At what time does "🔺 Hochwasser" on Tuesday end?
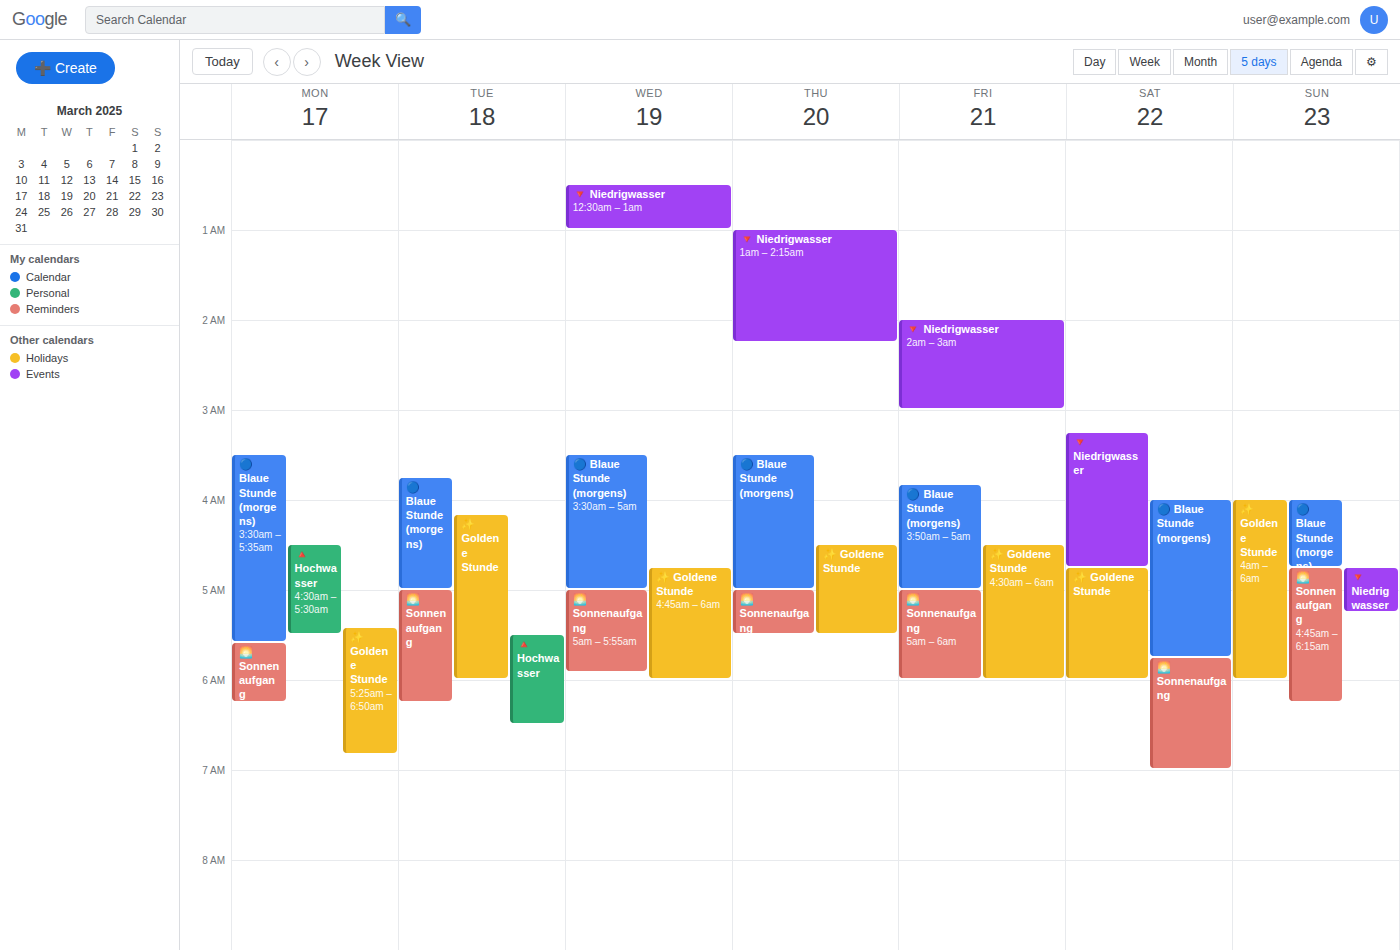
6:30 AM